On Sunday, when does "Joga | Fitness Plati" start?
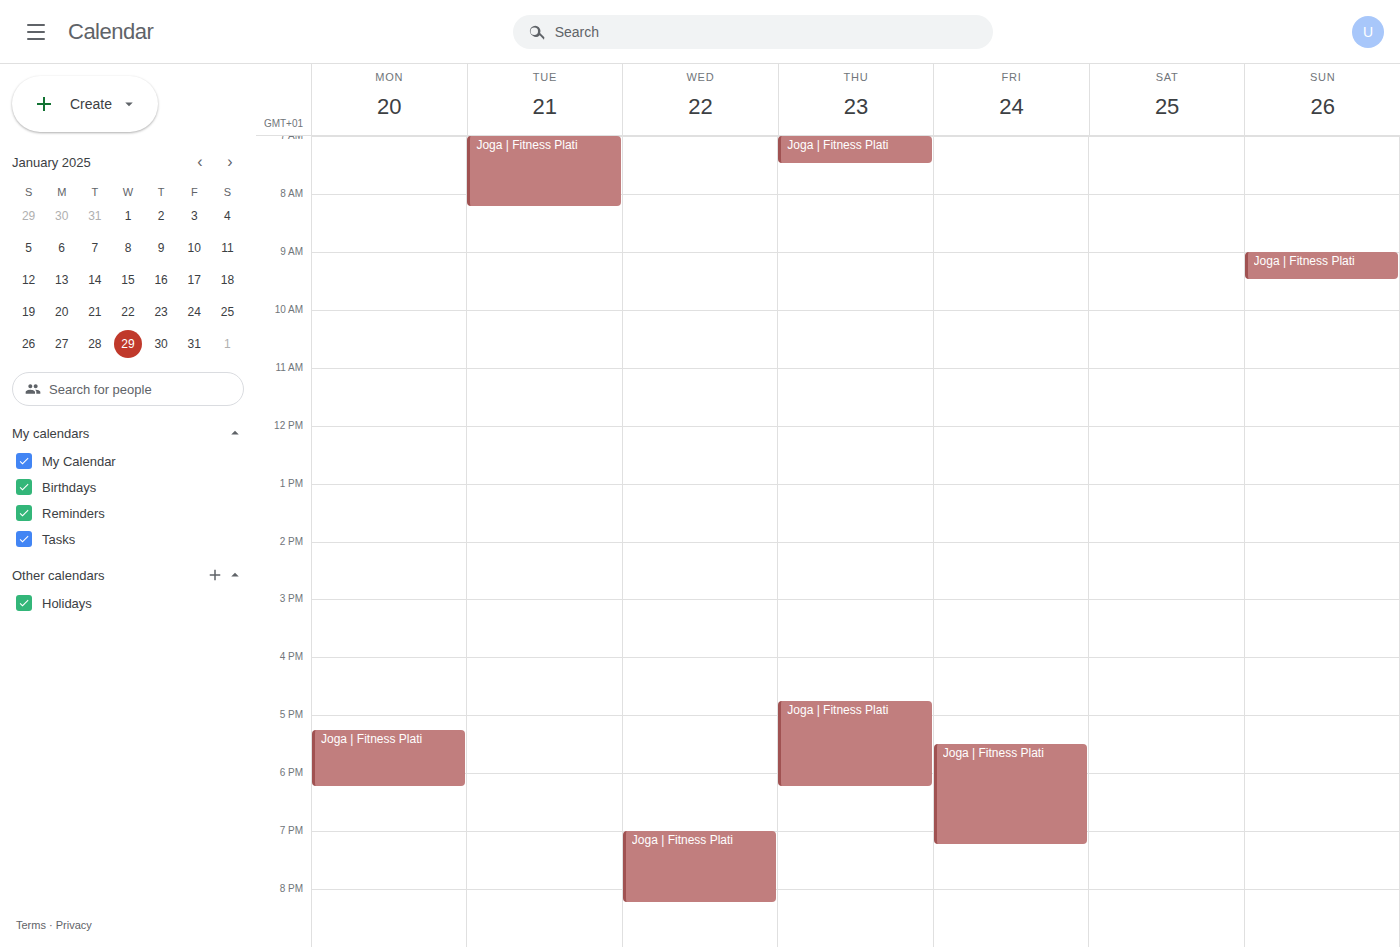
9:00 AM